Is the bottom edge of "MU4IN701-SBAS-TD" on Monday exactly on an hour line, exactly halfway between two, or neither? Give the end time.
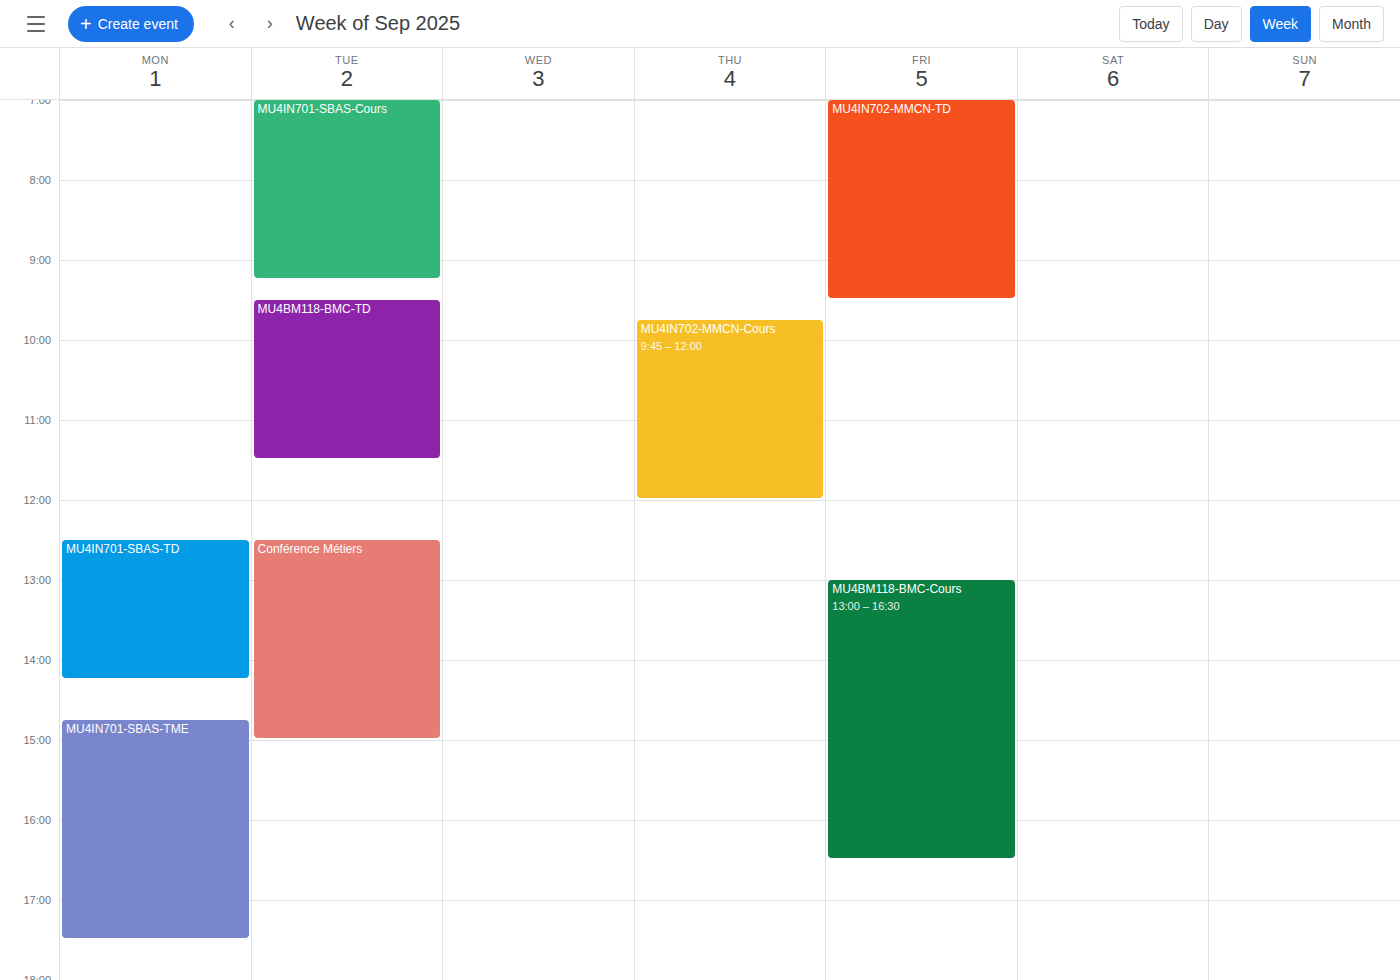
14:15 -- neither: a quarter of the way from the 14:00 line to the 15:00 line.